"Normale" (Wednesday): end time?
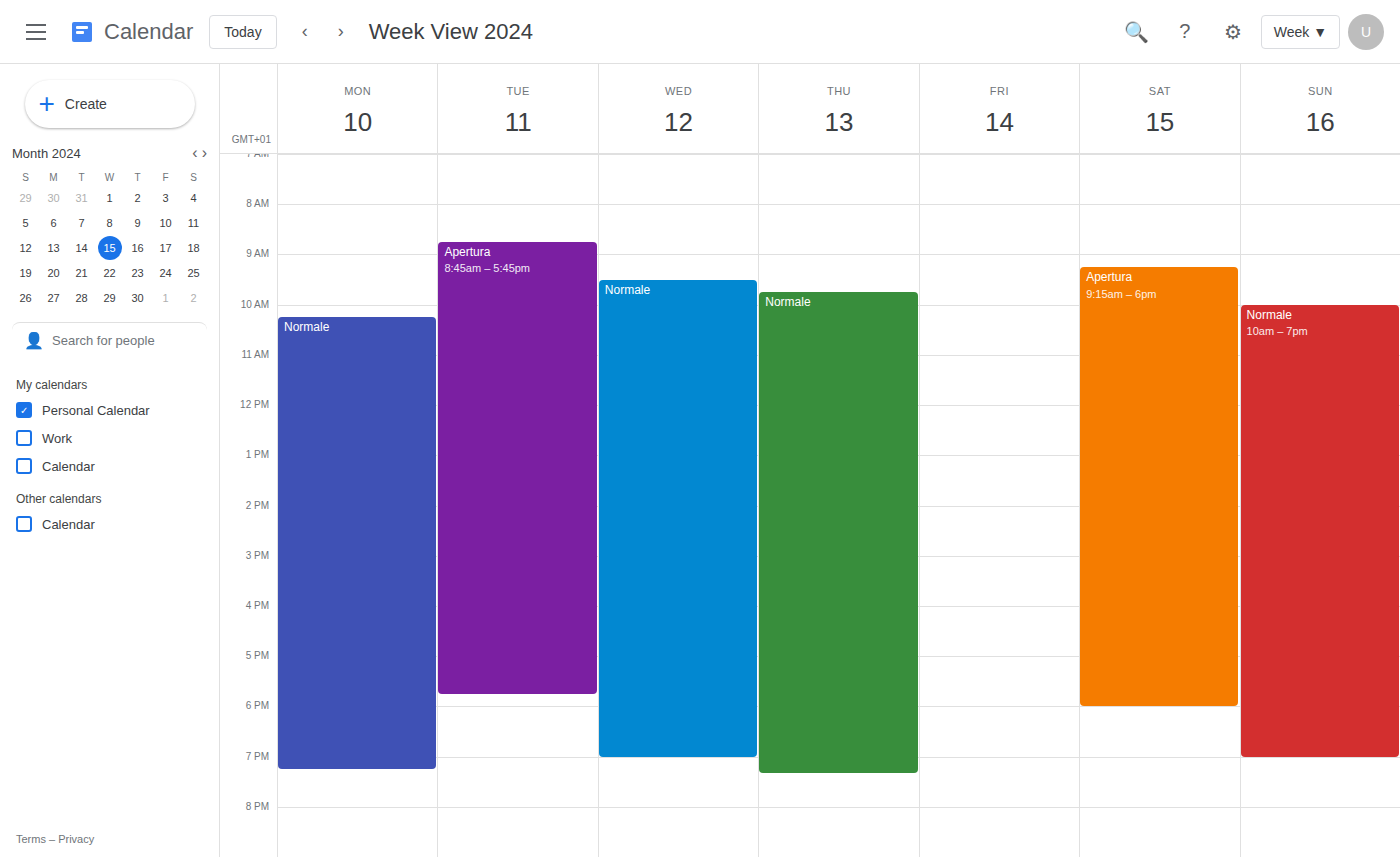
7:00 PM